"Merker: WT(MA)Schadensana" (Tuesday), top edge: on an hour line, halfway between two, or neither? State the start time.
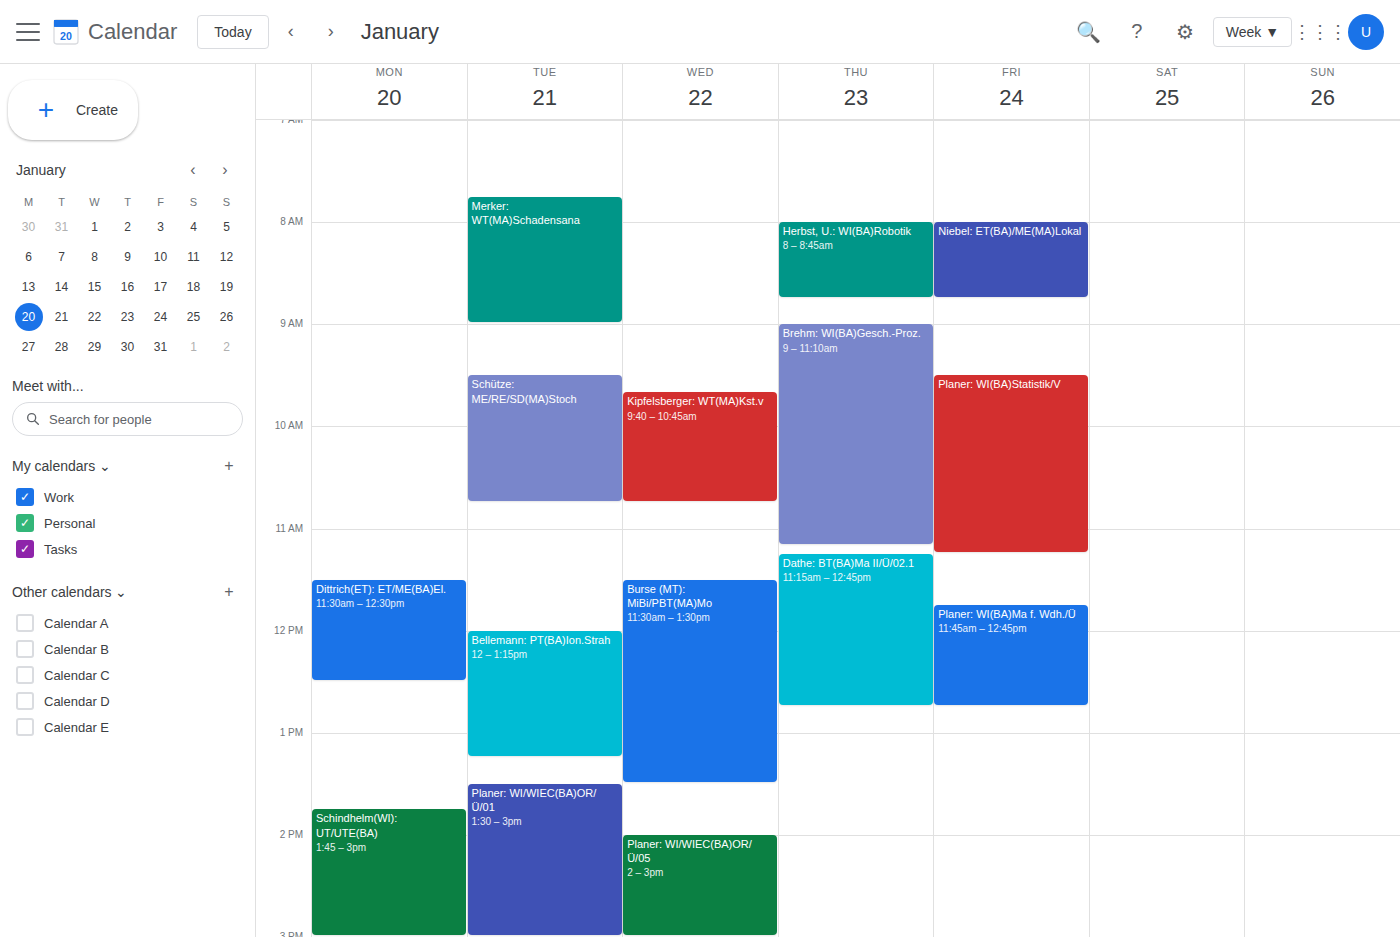
07:45 -- neither: three quarters of the way from the 07:00 line to the 08:00 line.